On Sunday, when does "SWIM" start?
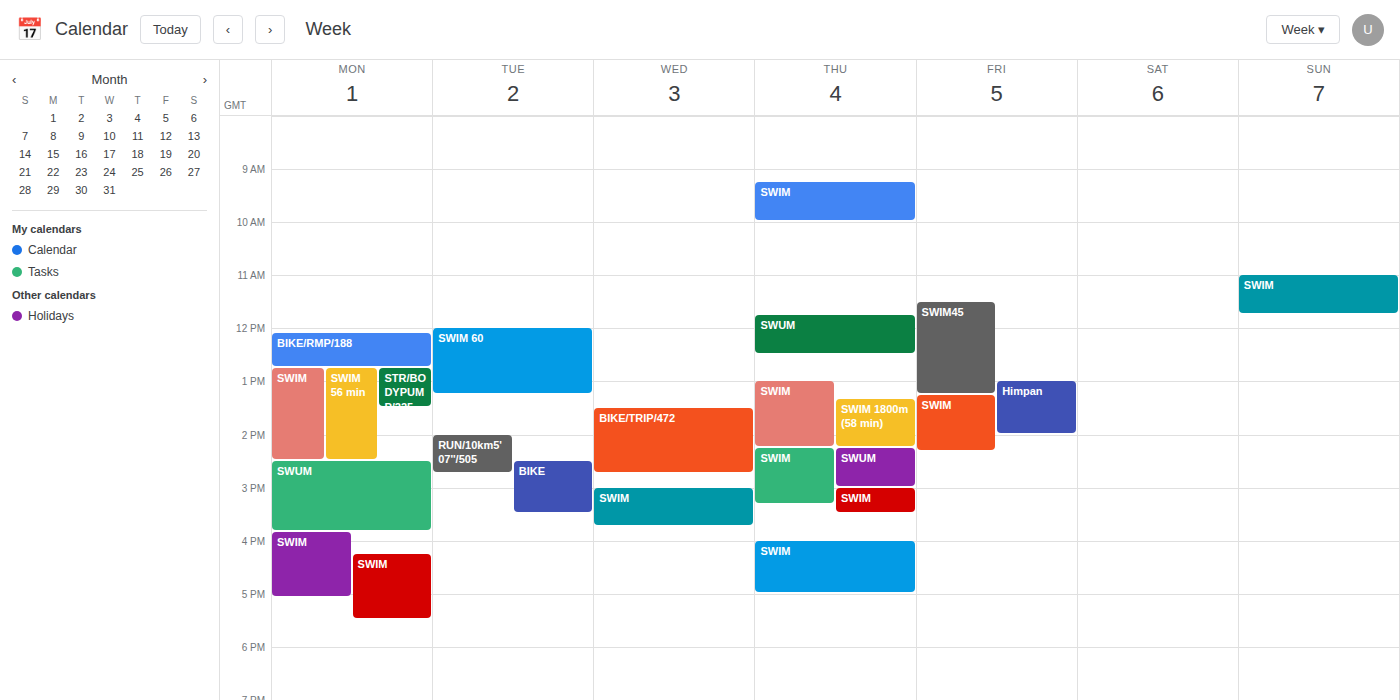
11:00 AM